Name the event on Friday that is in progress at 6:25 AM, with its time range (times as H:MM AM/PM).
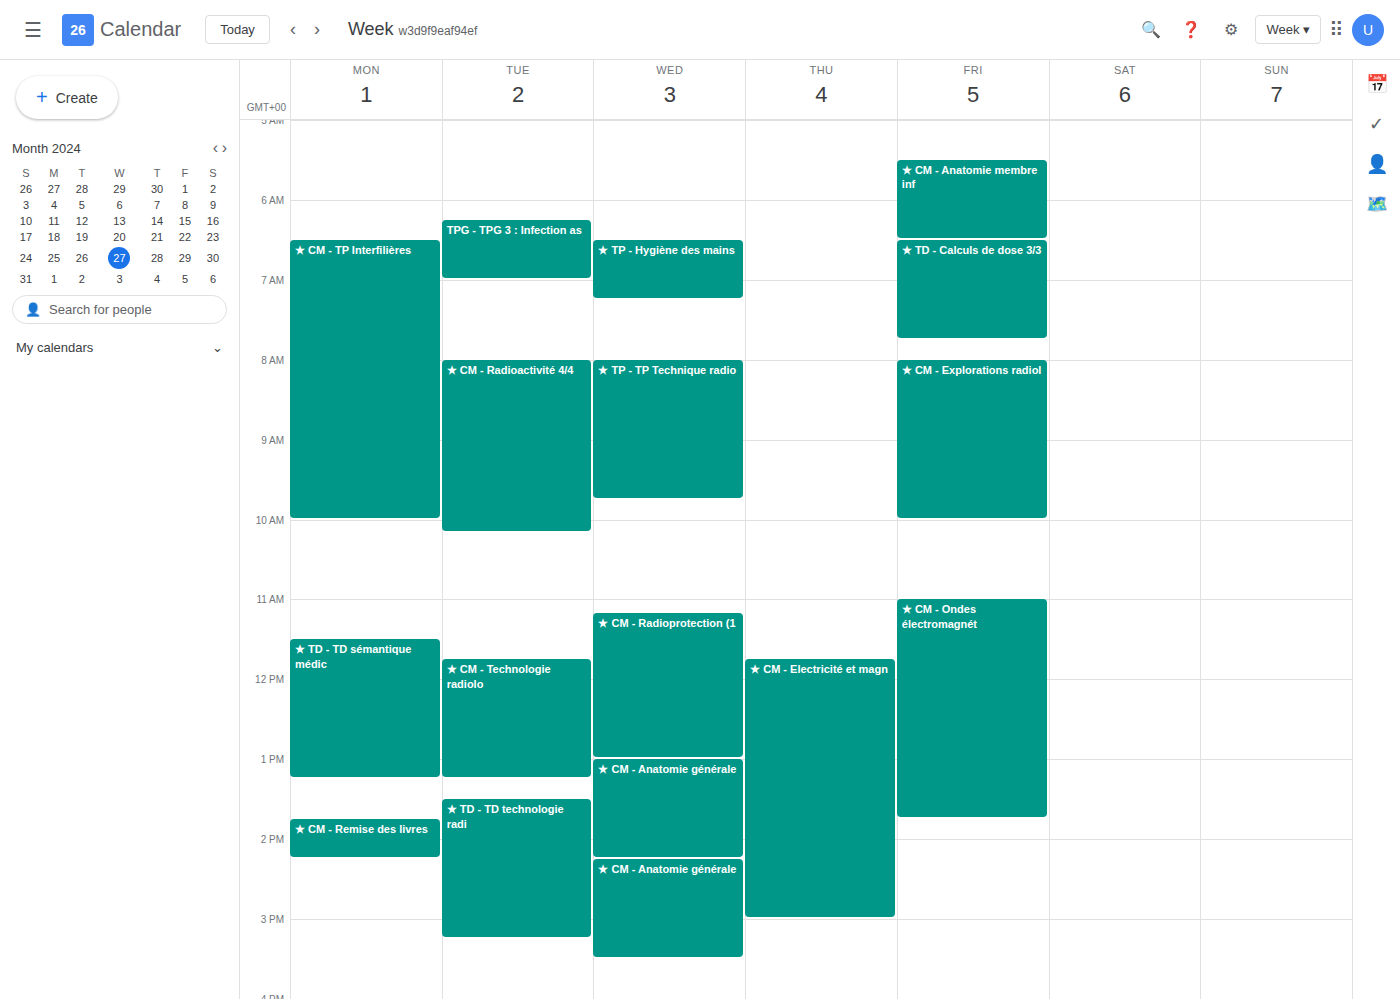
"★ CM - Anatomie membre inf", 5:30 AM to 6:30 AM